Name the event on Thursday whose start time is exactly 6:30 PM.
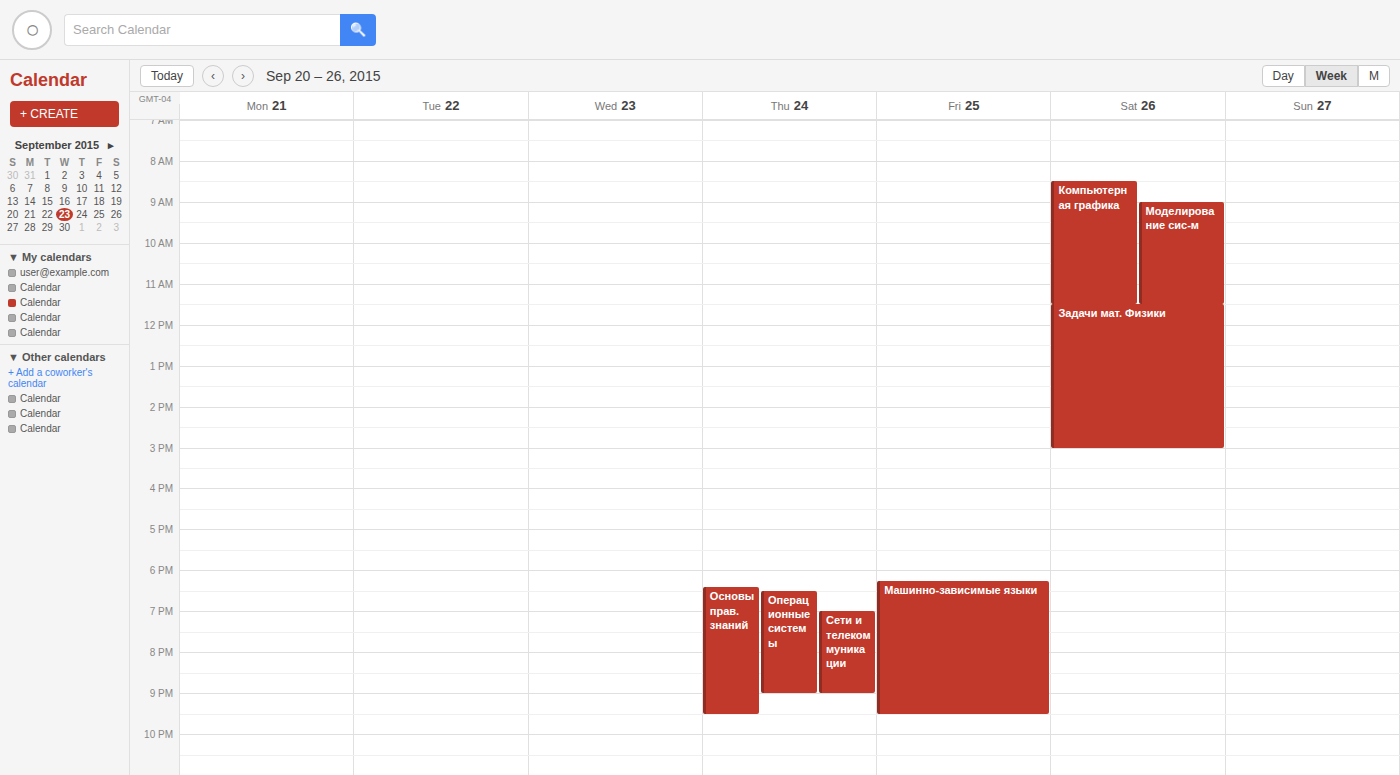
"Операционные системы"